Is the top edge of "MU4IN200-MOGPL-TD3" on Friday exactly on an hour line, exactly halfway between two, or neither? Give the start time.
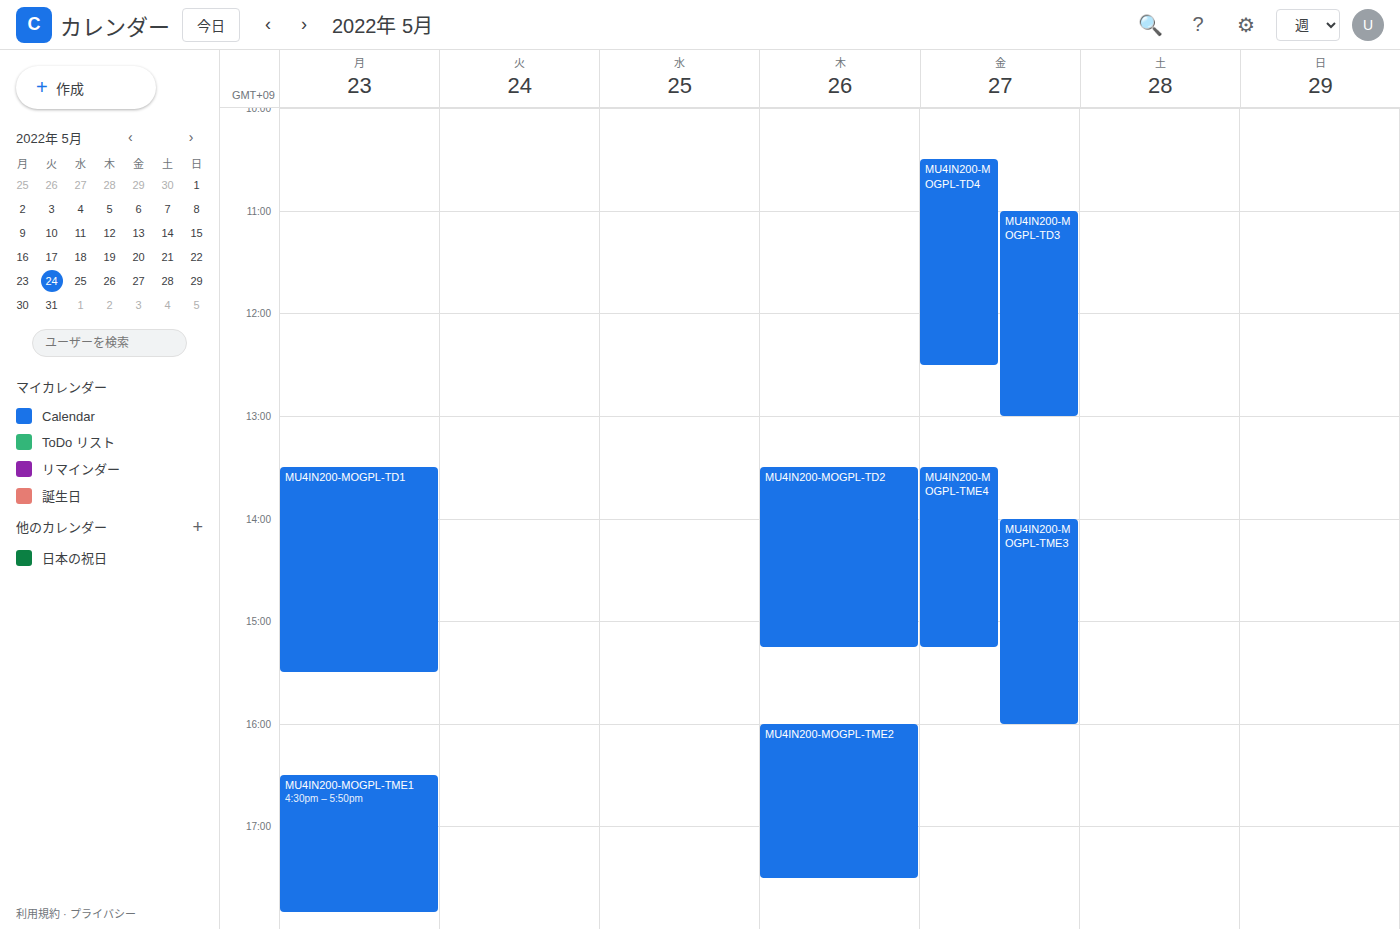
11:00 AM -- exactly on the 11 AM line.